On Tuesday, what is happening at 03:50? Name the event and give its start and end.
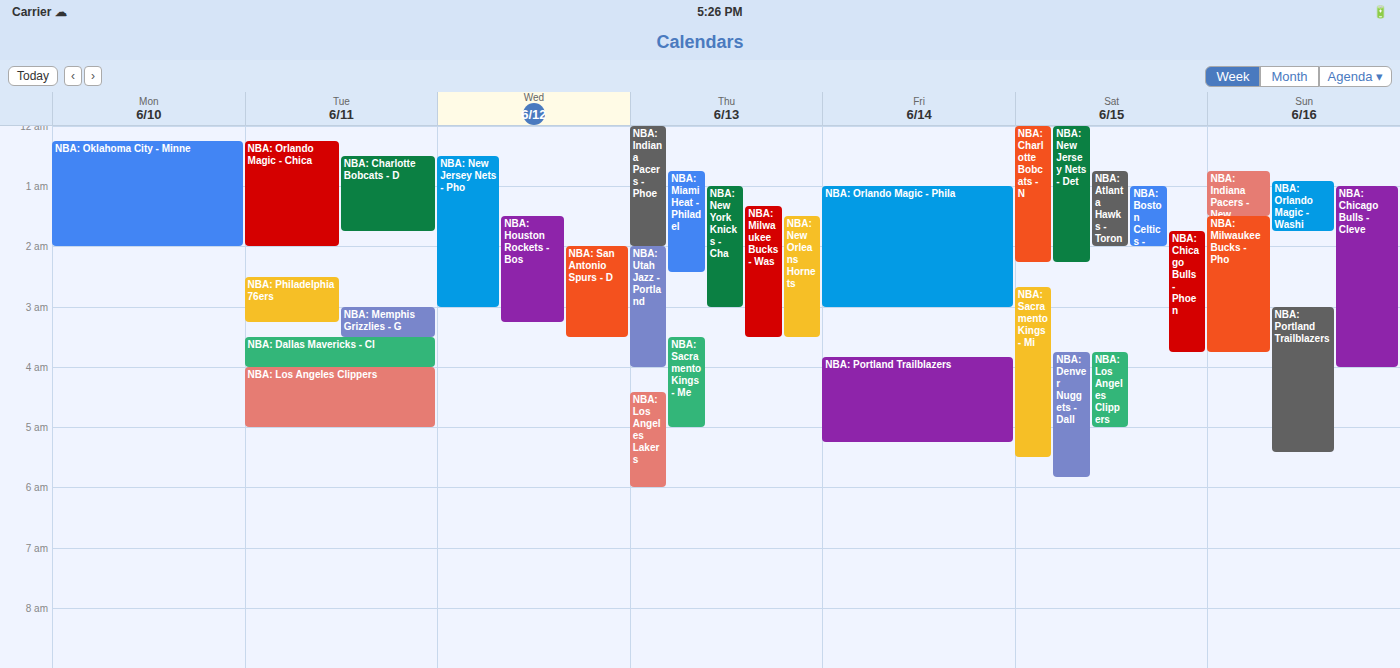
"NBA: Dallas Mavericks - Cl", 03:30 to 04:00